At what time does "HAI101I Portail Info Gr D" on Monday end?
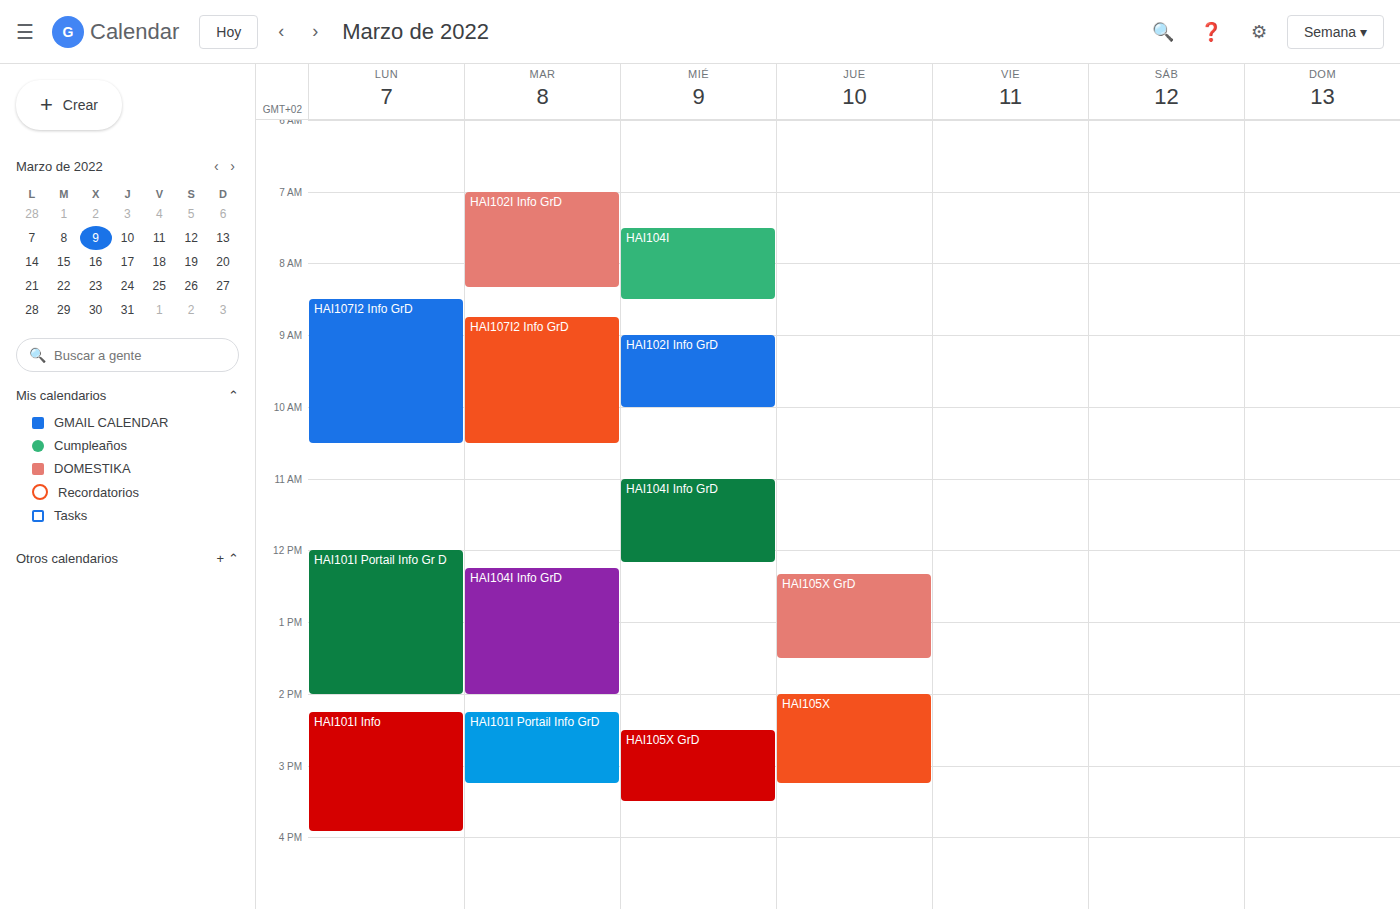
14:00